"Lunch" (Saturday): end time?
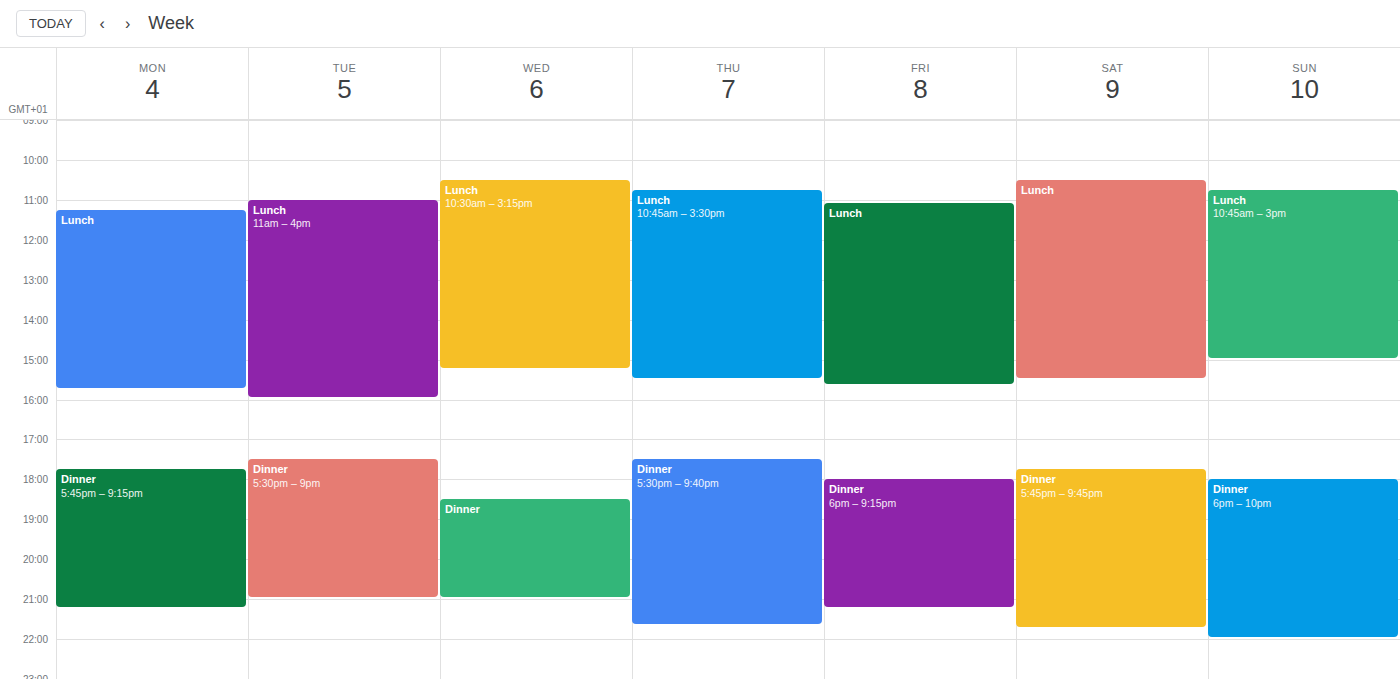
3:30 PM